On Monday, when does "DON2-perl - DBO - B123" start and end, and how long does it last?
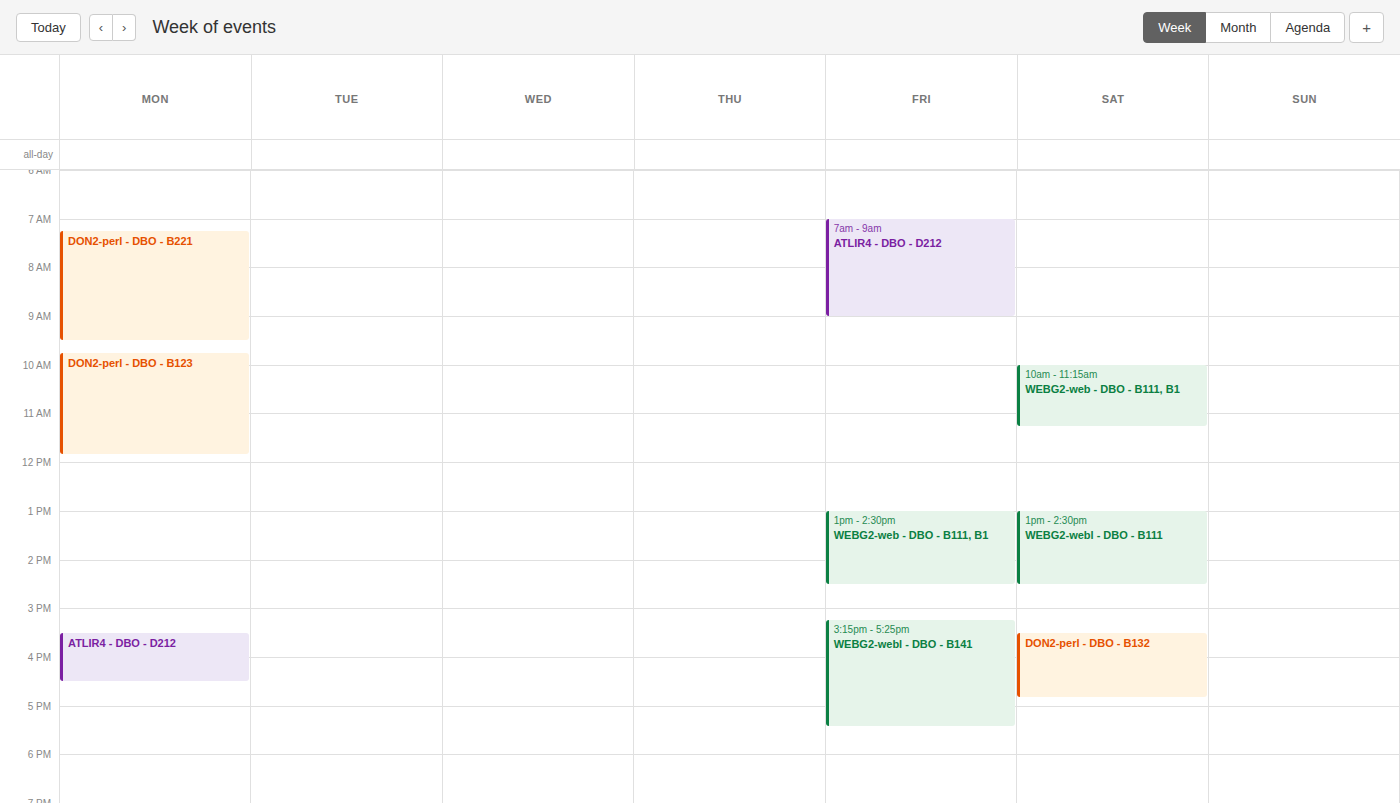
9:45 AM to 11:50 AM, 2 hours 5 minutes